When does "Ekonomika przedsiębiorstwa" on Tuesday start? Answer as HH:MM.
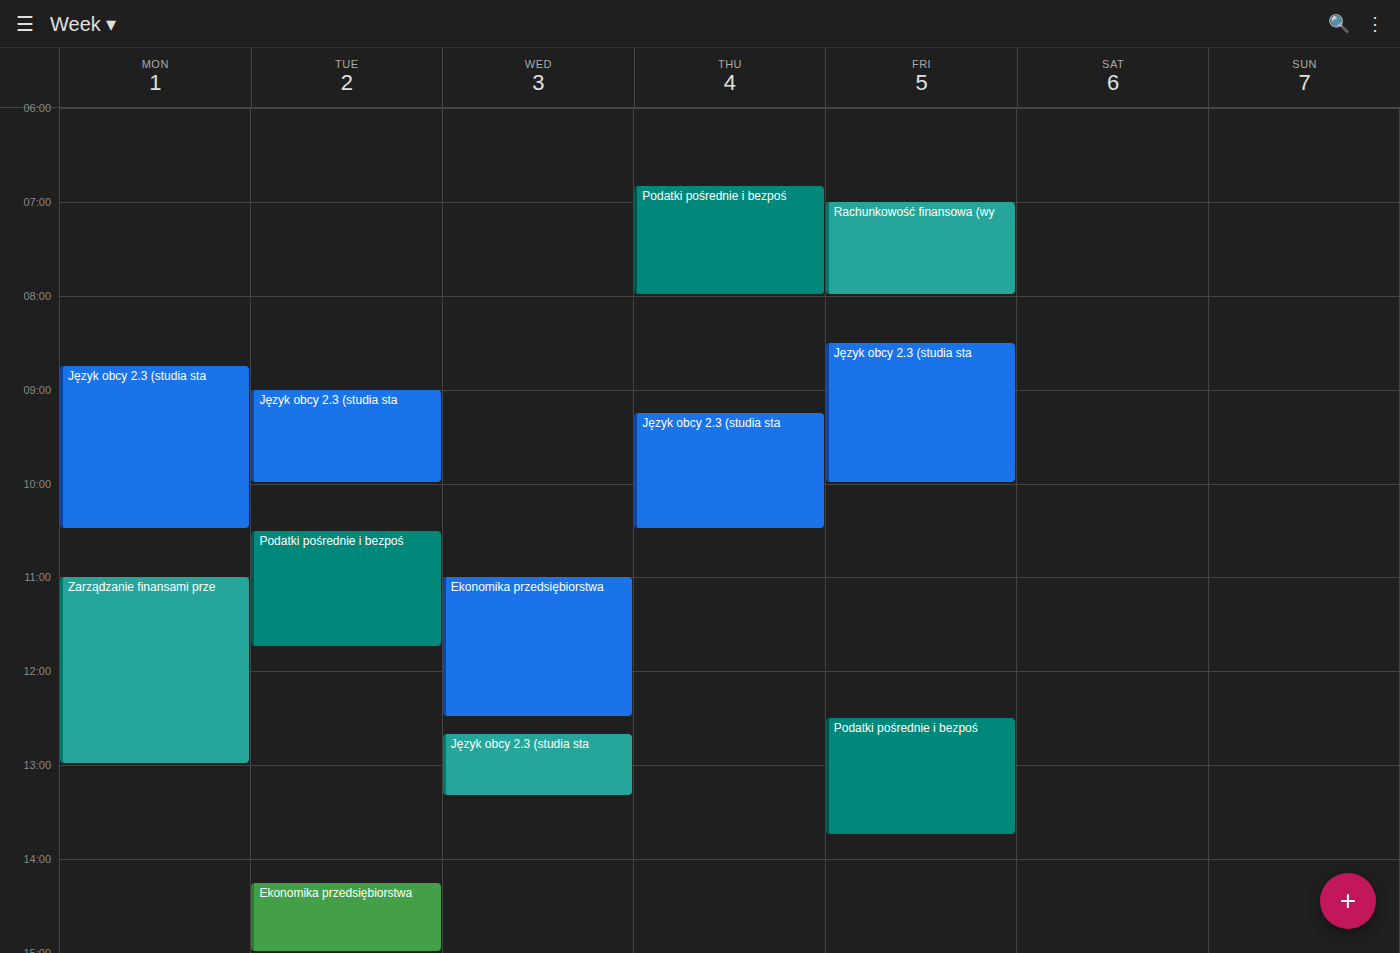
14:15